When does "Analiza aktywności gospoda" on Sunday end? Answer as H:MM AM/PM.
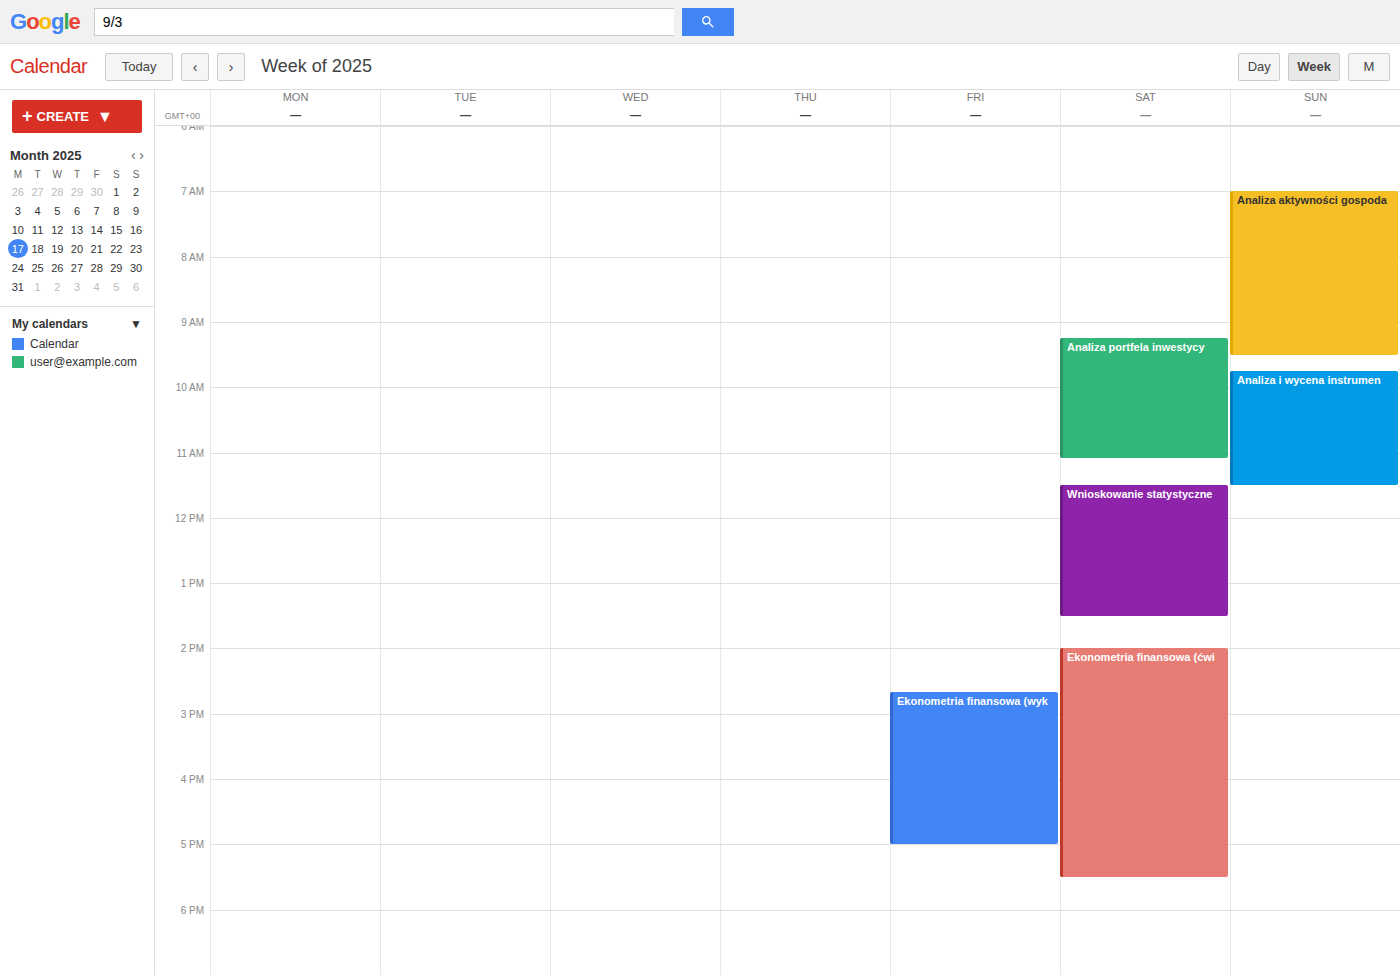
9:30 AM